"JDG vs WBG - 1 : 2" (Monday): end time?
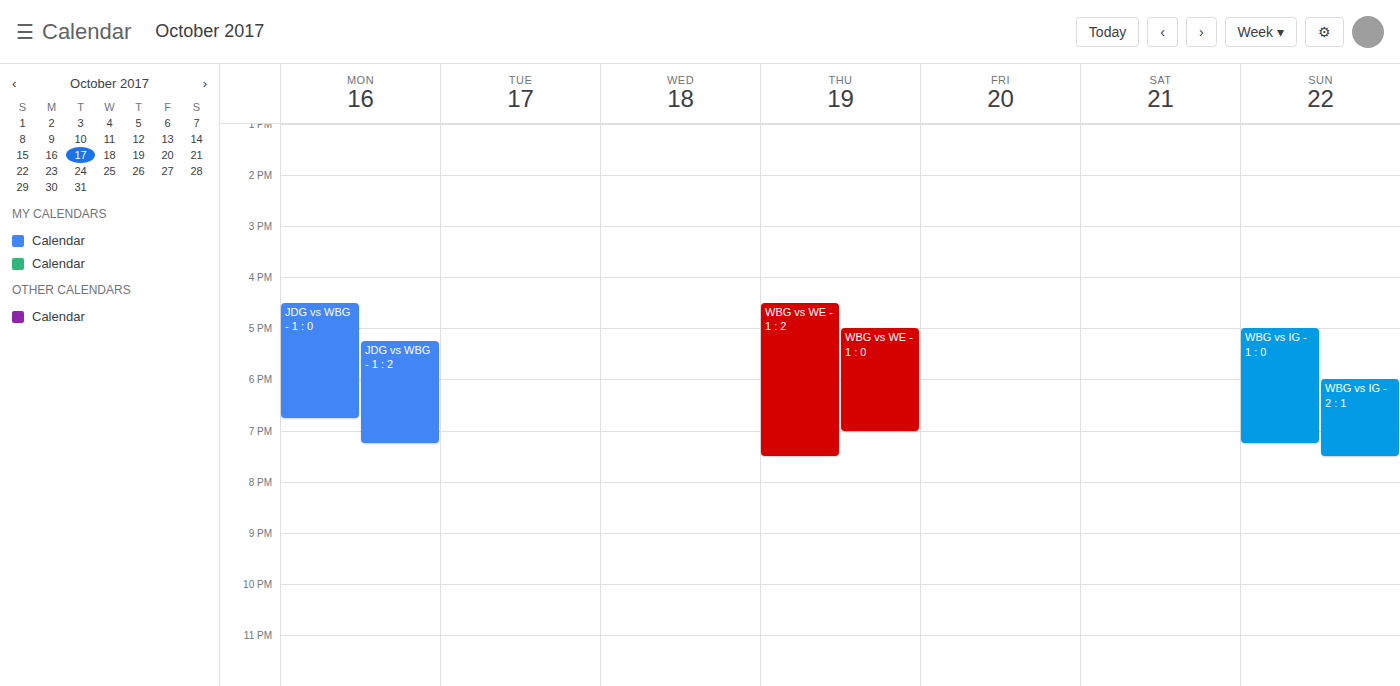
7:15 PM